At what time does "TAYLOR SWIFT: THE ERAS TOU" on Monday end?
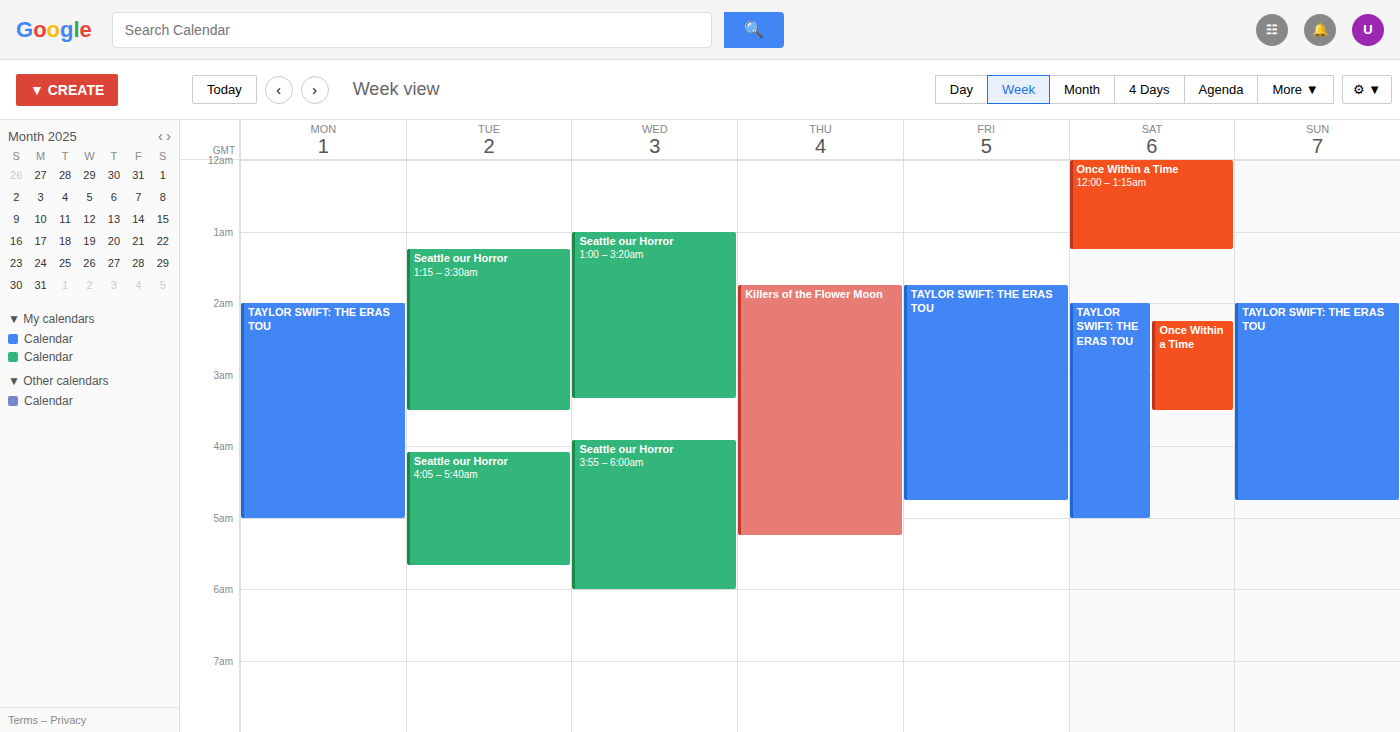
5:00 AM